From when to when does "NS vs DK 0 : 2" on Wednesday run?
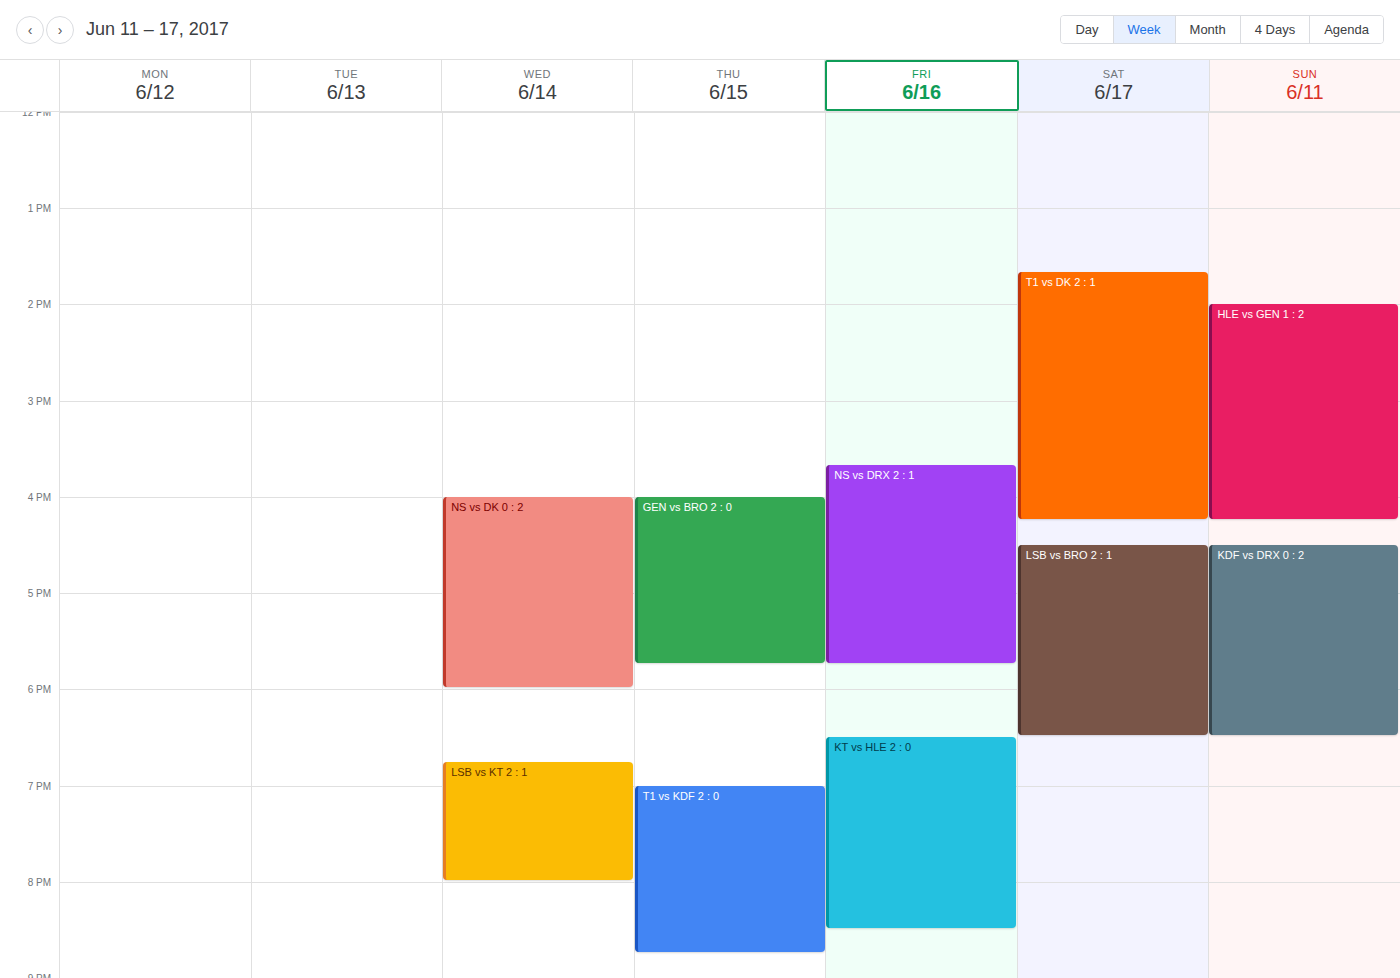
4:00 PM to 6:00 PM